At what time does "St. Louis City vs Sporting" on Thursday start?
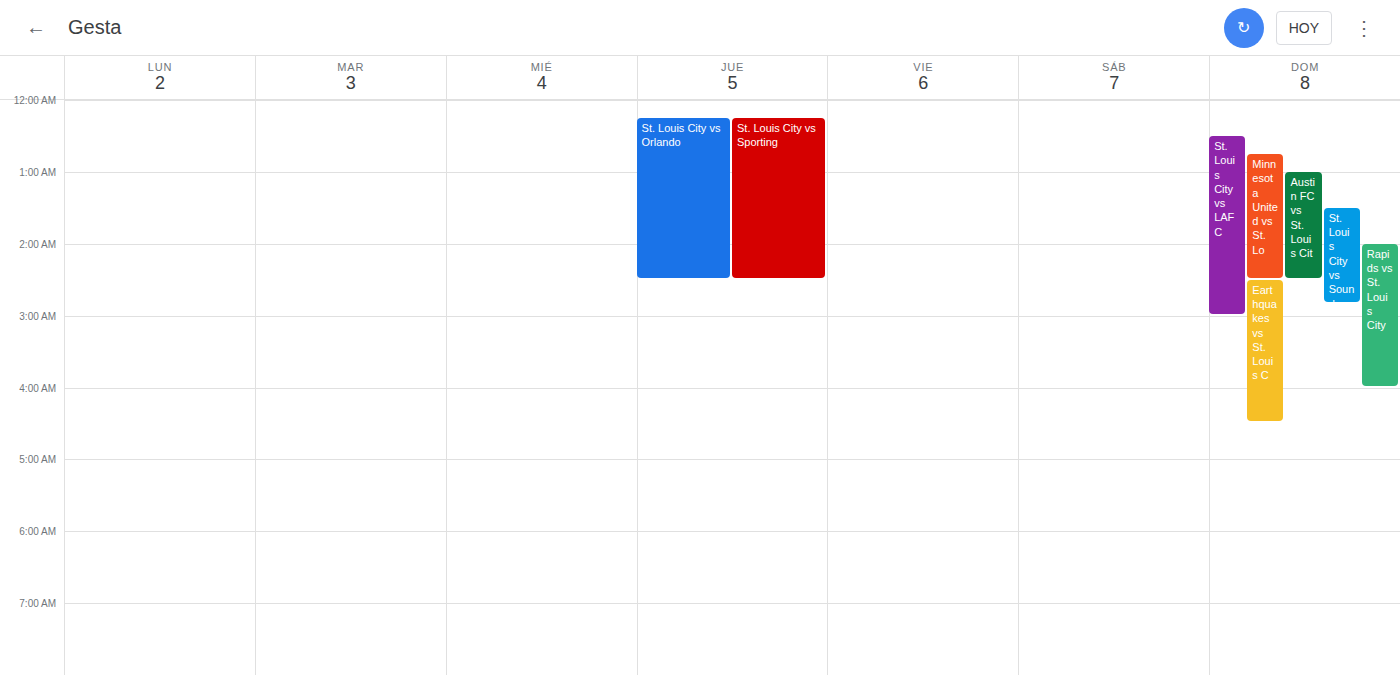
12:15 AM